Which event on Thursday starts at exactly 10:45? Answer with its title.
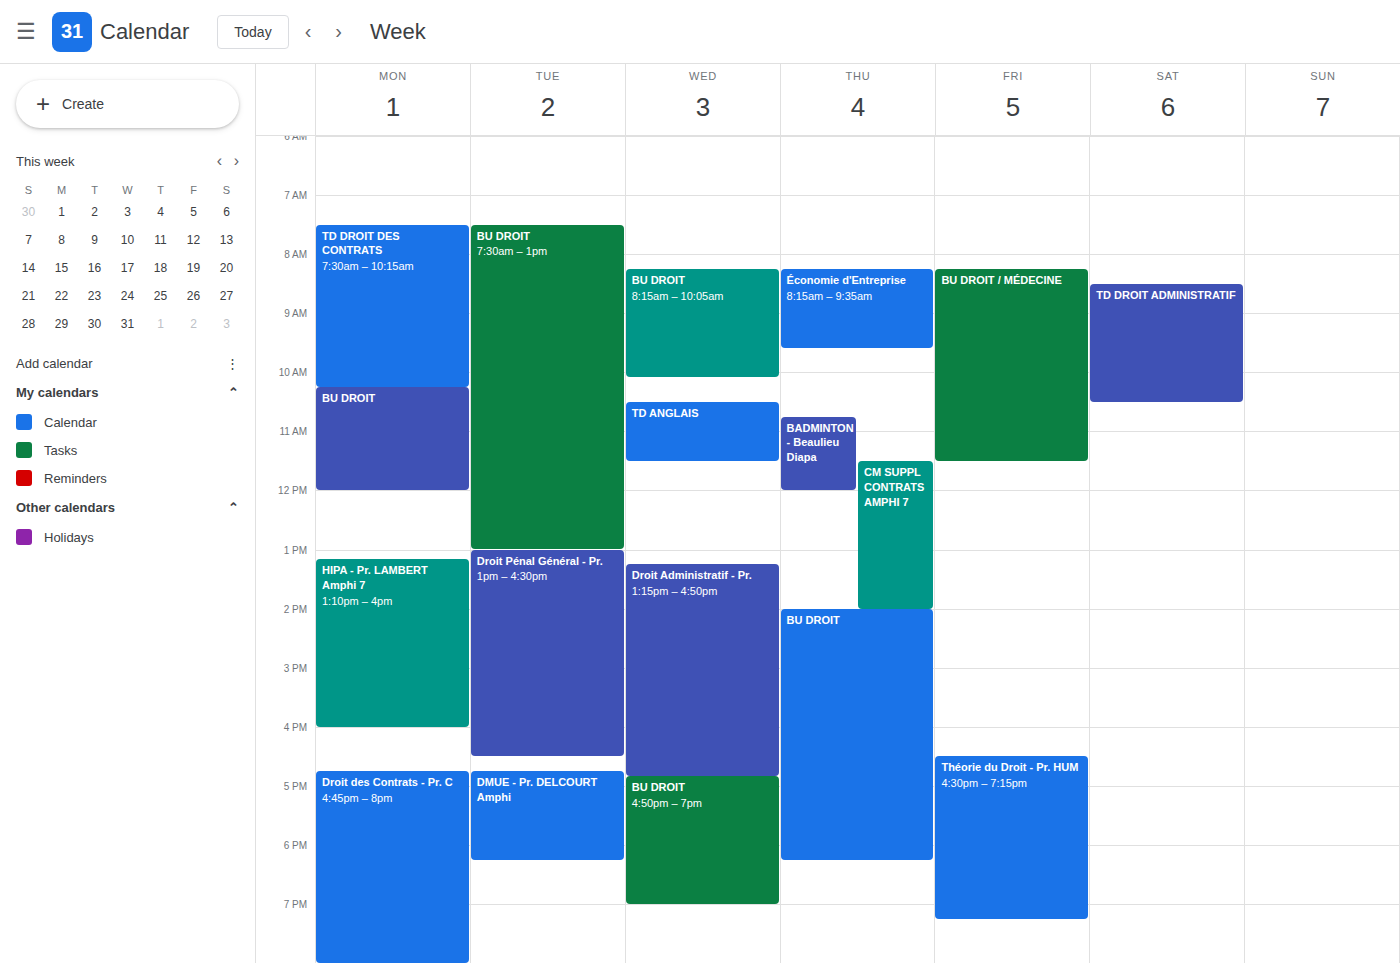
"BADMINTON - Beaulieu Diapa"